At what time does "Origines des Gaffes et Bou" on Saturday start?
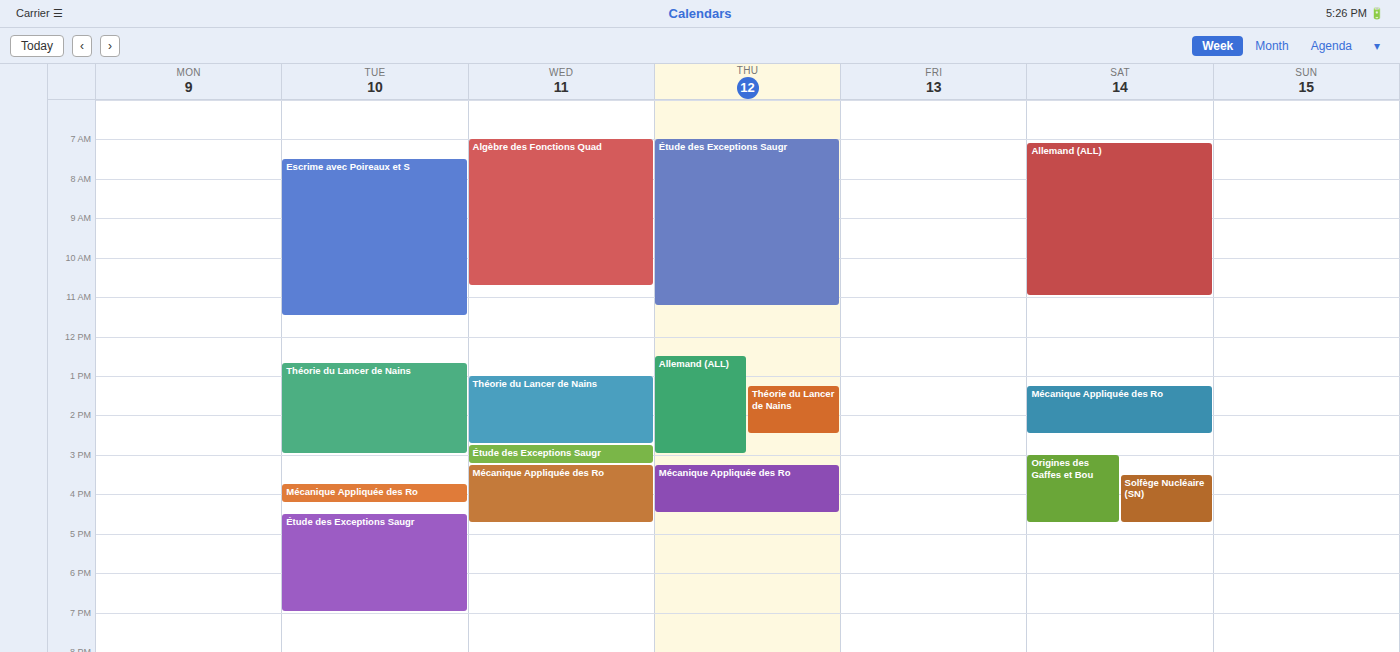
3:00 PM